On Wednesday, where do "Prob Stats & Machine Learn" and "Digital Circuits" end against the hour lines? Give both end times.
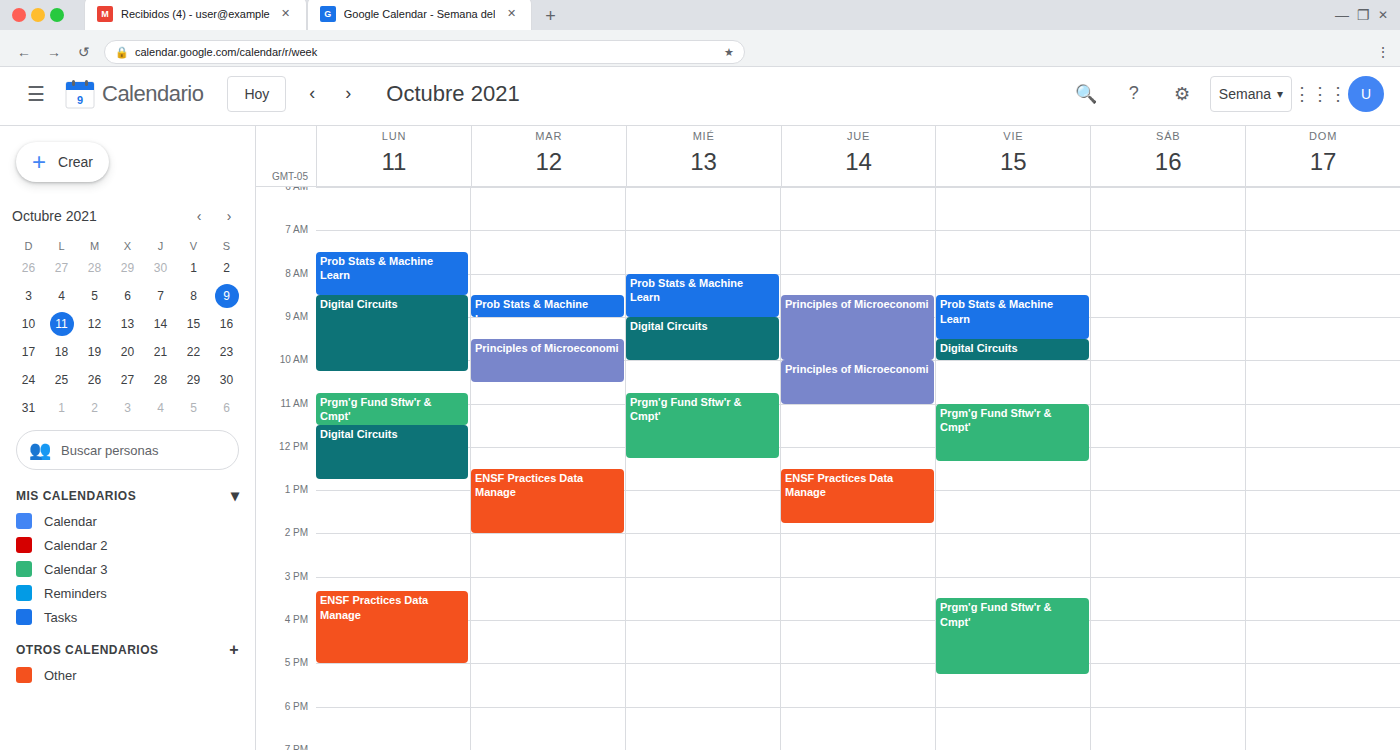
"Prob Stats & Machine Learn": 9:00 AM, exactly on the 9 AM line. "Digital Circuits": 10:00 AM, exactly on the 10 AM line.